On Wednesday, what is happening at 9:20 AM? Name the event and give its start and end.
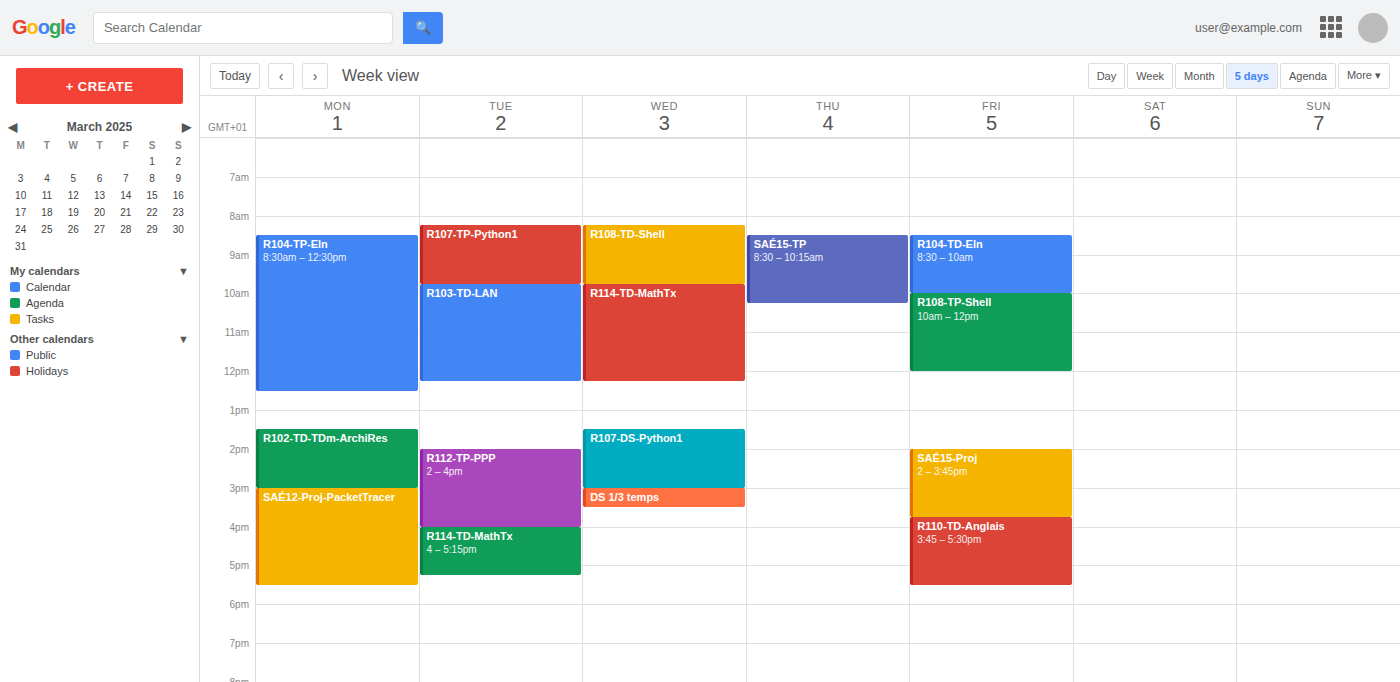
"R108-TD-Shell", 8:15 AM to 9:45 AM